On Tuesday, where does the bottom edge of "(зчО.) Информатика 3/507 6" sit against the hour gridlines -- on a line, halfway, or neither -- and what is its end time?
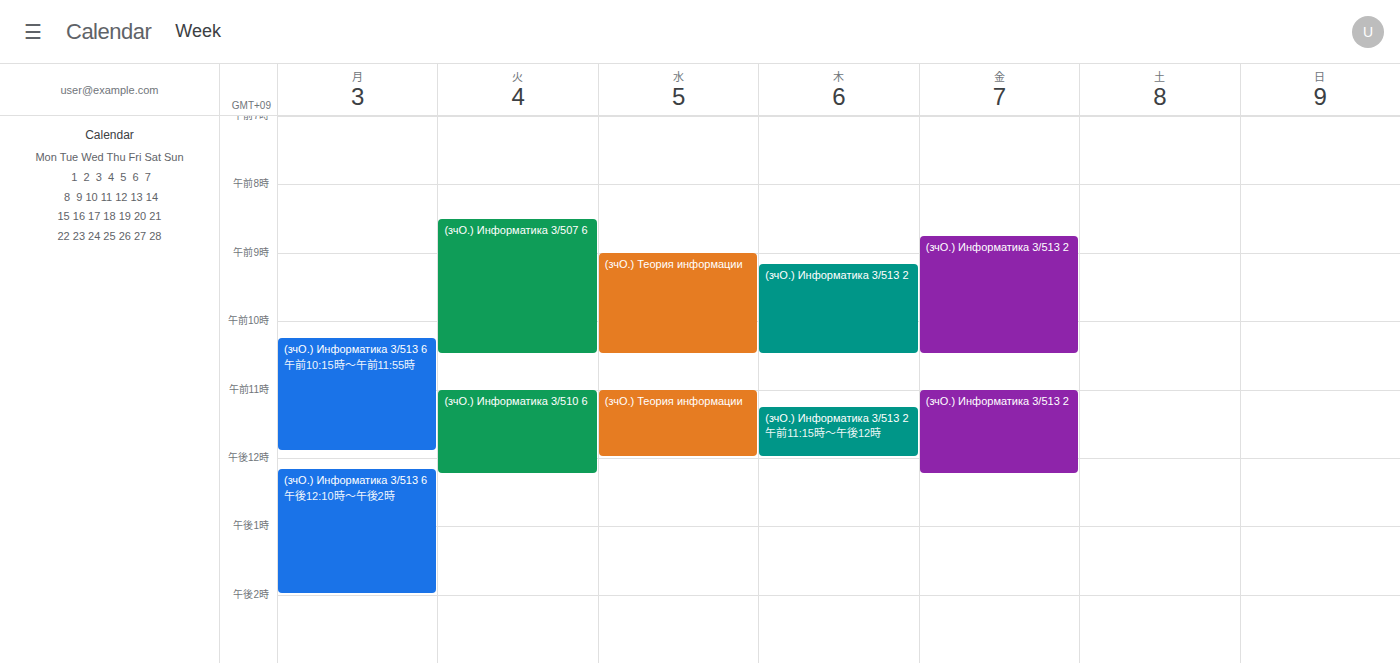
10:30 AM -- halfway between the 10 AM and 11 AM lines.